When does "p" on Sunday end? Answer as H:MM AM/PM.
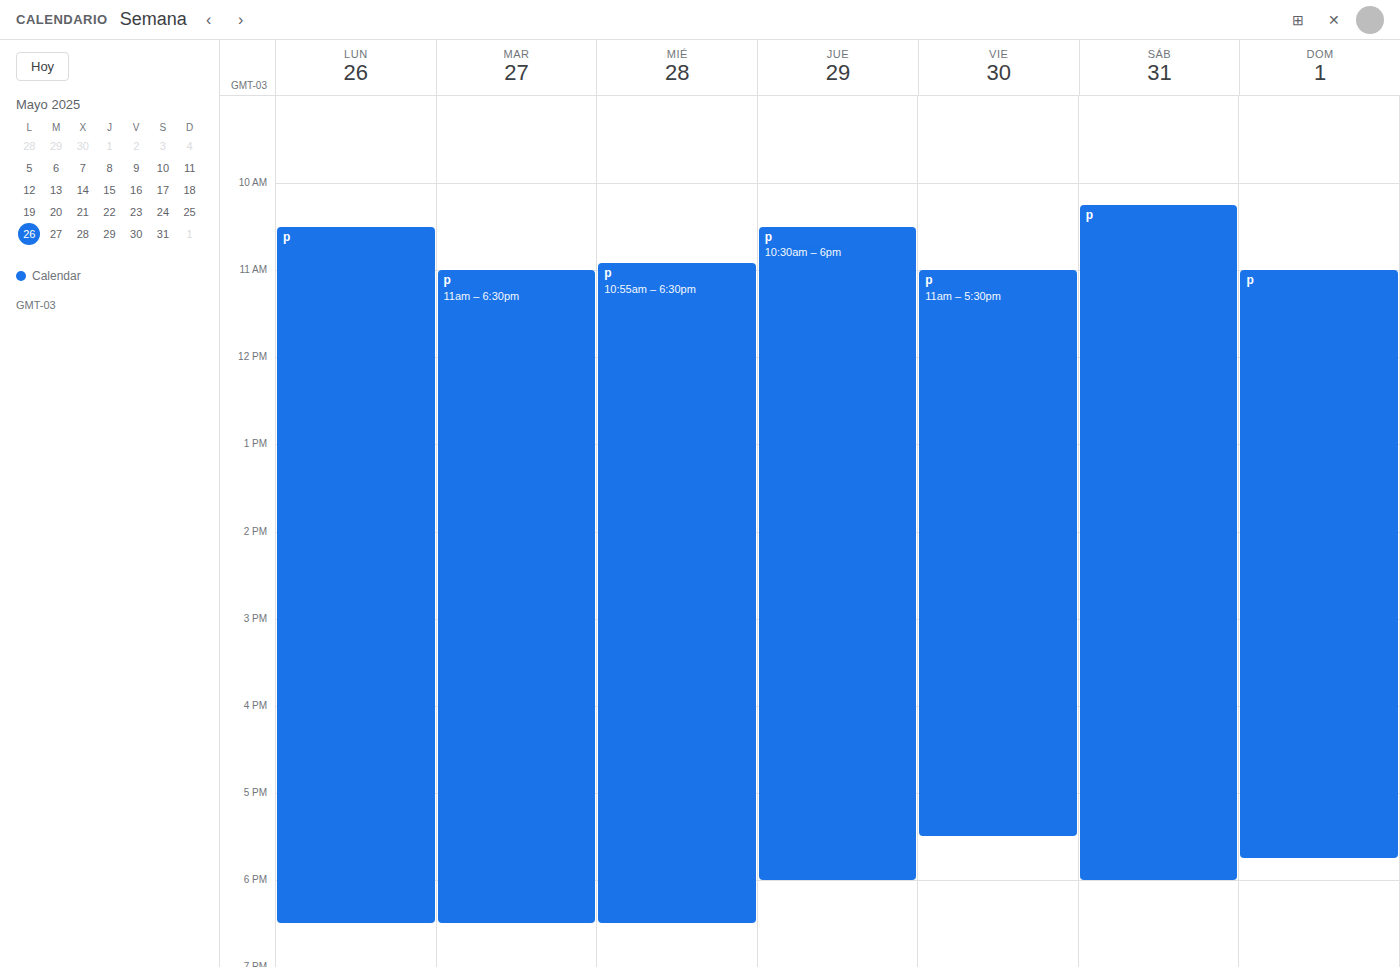
5:45 PM